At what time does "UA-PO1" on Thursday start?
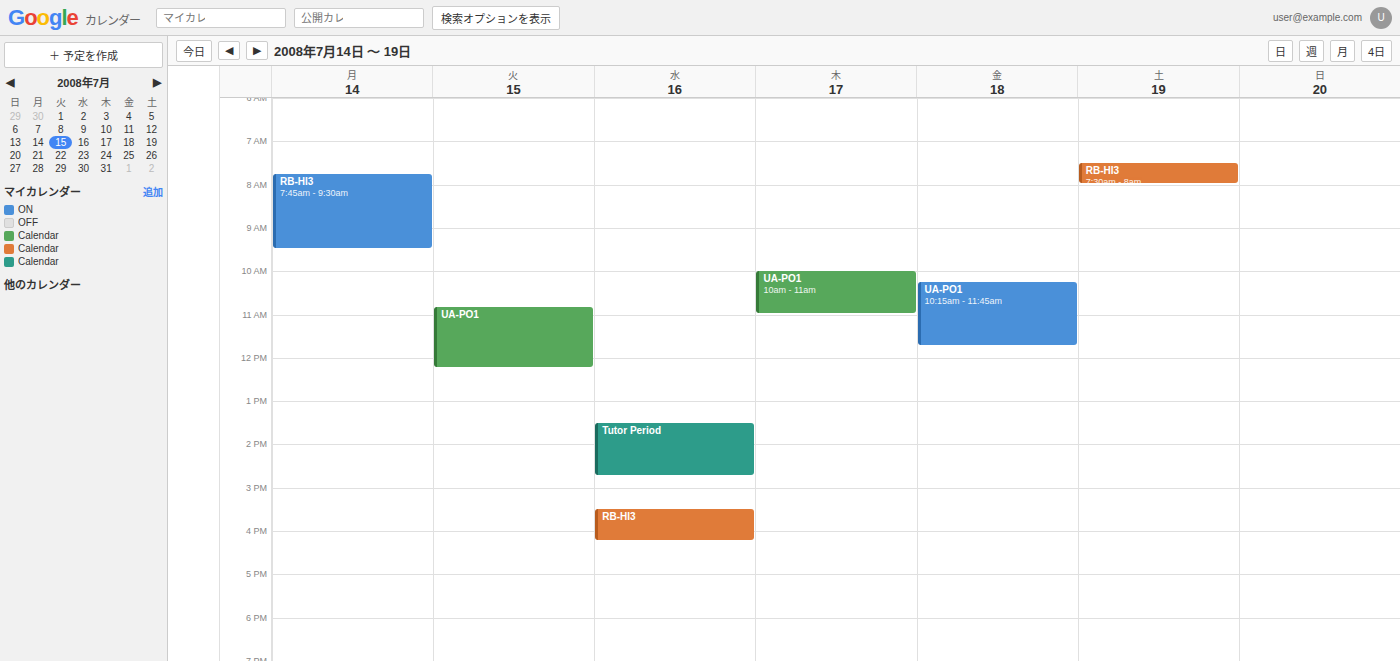
10:00 AM